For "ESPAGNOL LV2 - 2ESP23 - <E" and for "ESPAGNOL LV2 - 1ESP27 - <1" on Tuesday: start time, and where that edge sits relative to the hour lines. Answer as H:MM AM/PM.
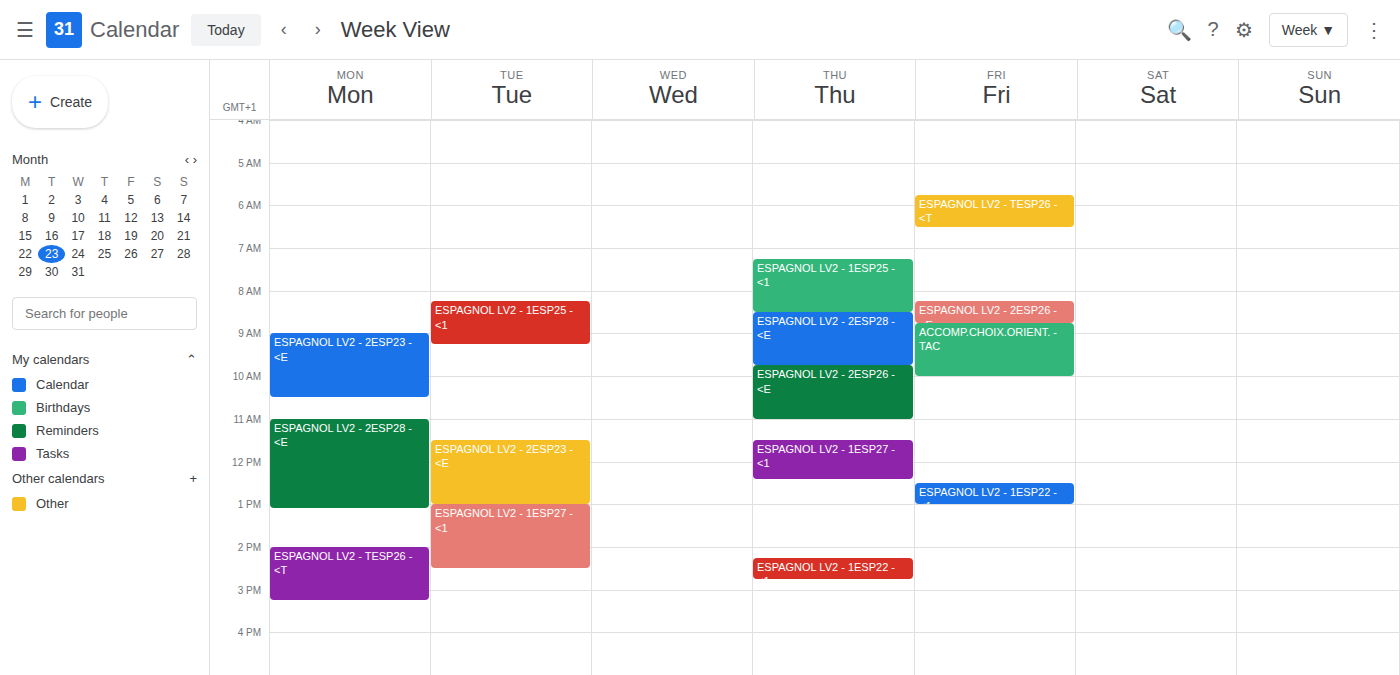
"ESPAGNOL LV2 - 2ESP23 - <E": 11:30 AM, halfway between the 11 AM and 12 PM lines. "ESPAGNOL LV2 - 1ESP27 - <1": 1:00 PM, exactly on the 1 PM line.